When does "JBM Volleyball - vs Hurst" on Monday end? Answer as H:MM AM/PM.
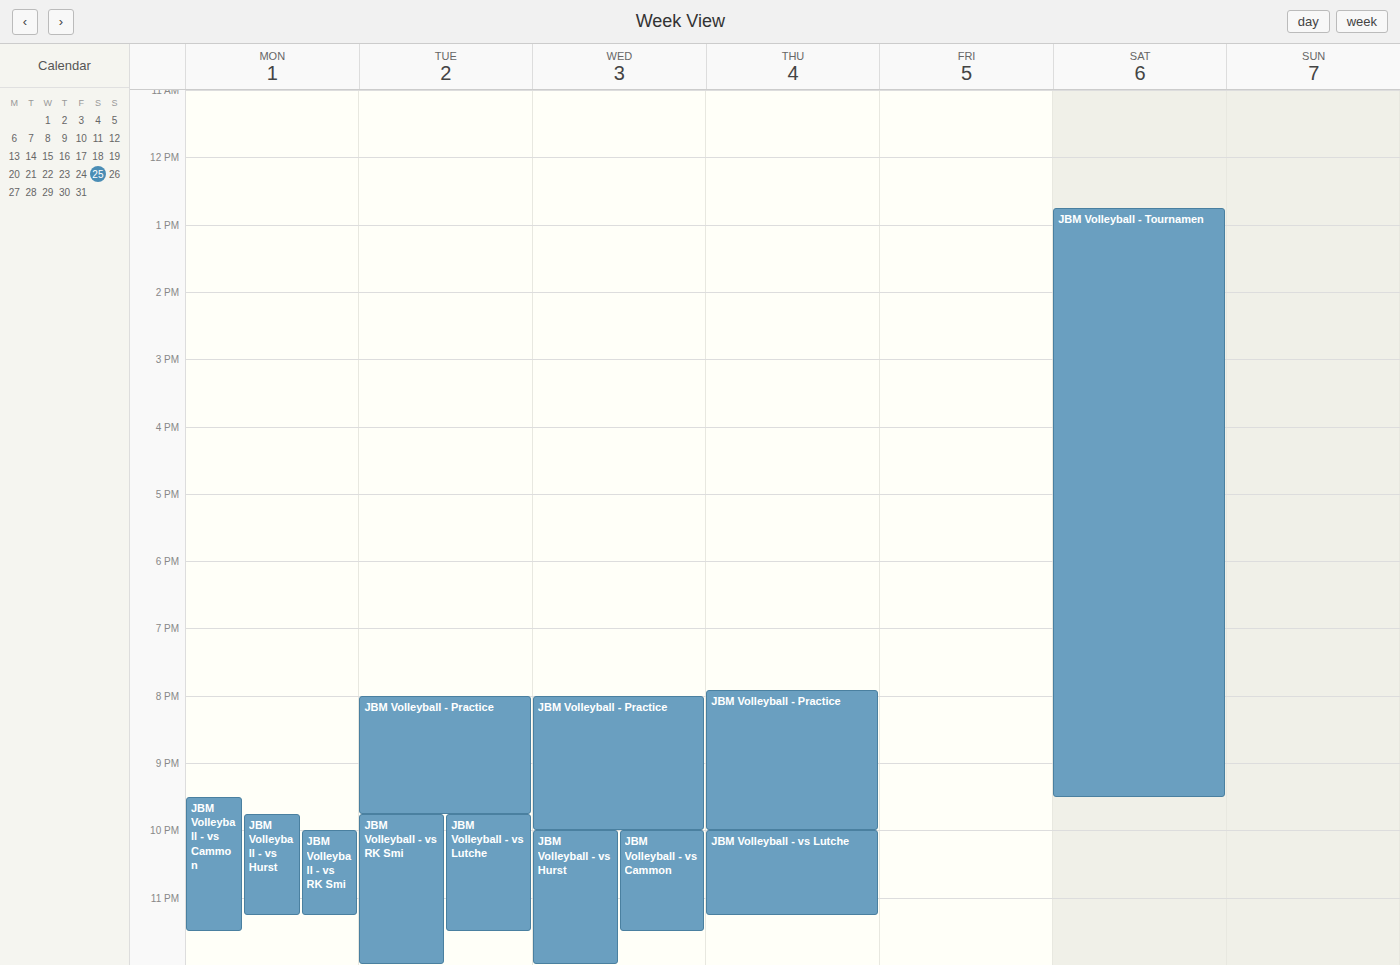
11:15 PM